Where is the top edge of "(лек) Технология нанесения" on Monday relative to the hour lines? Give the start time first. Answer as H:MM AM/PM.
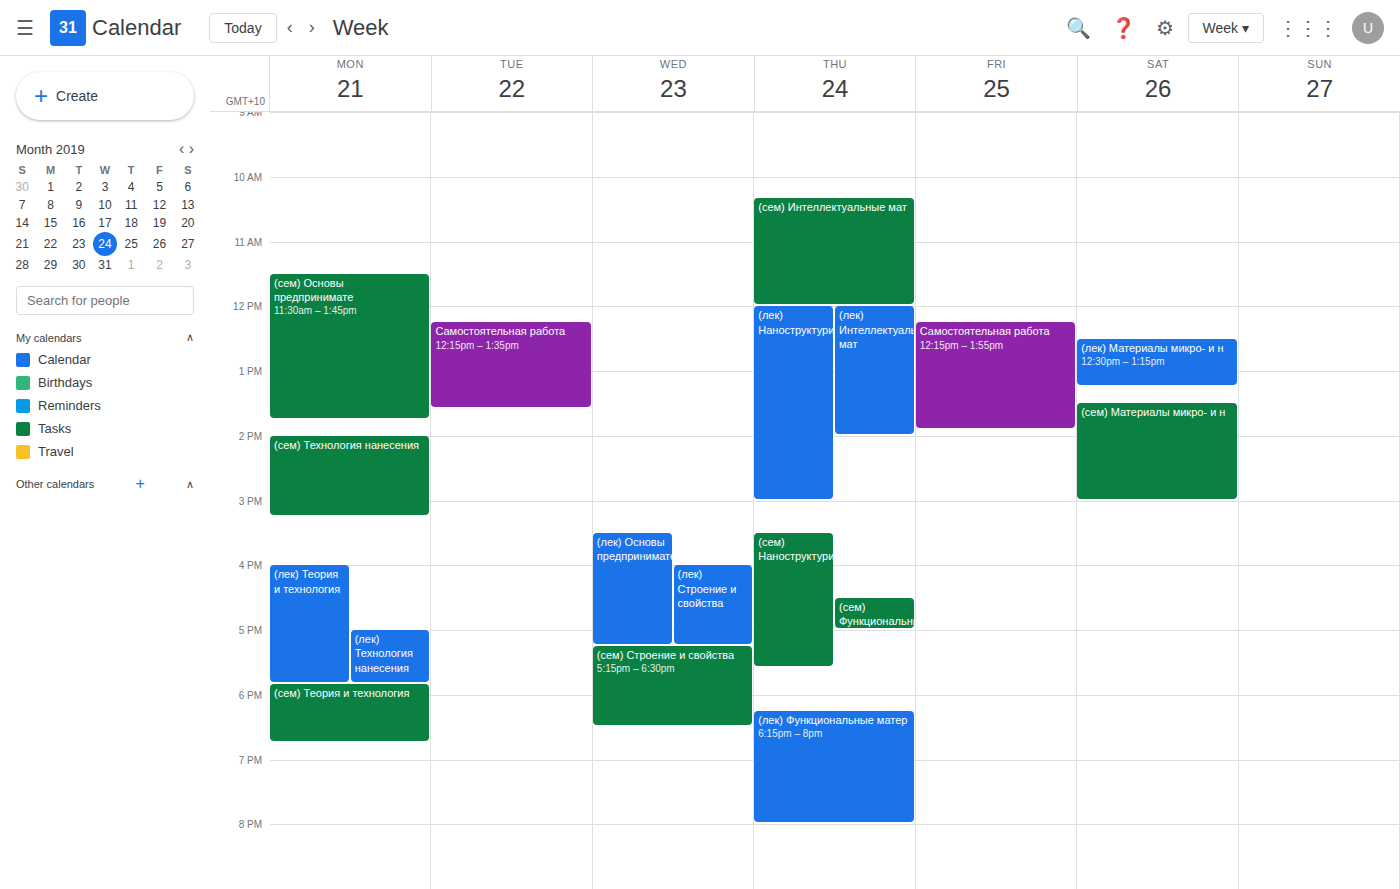
5:00 PM -- exactly on the 5 PM line.